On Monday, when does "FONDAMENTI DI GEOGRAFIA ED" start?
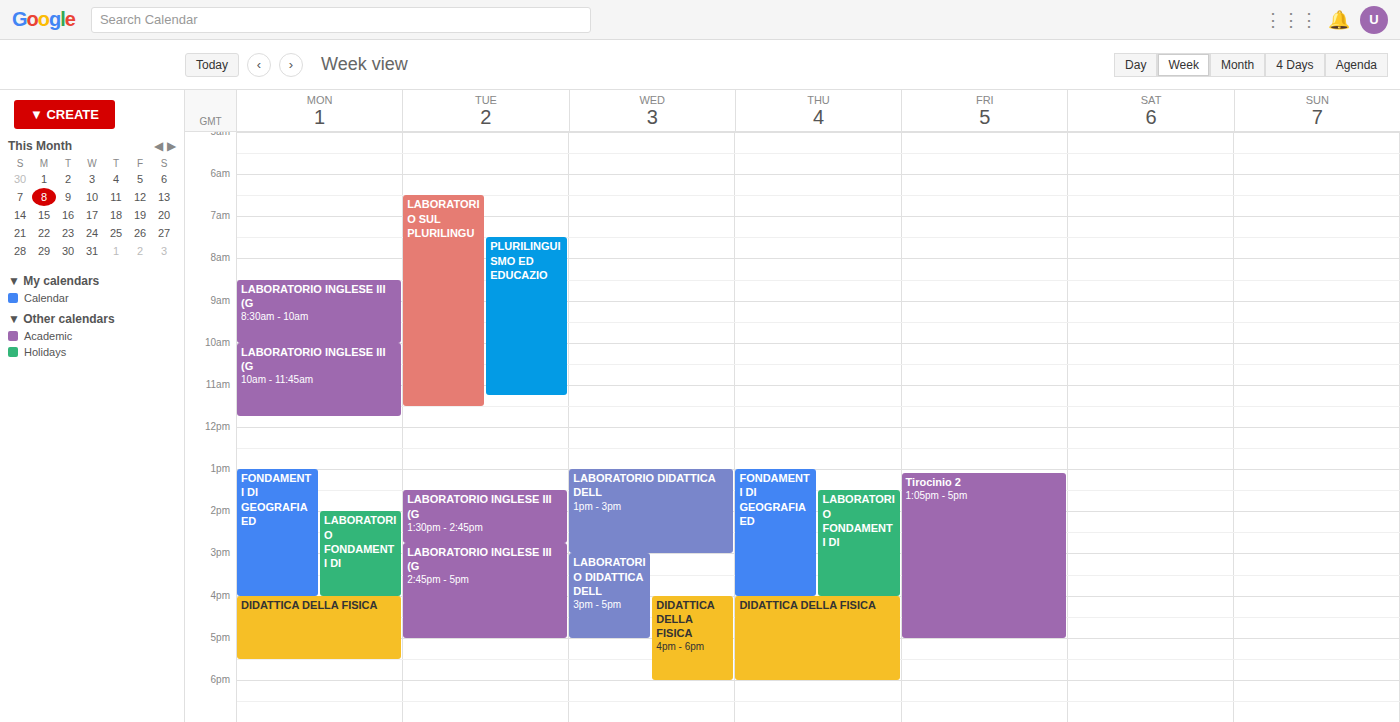
1:00 PM